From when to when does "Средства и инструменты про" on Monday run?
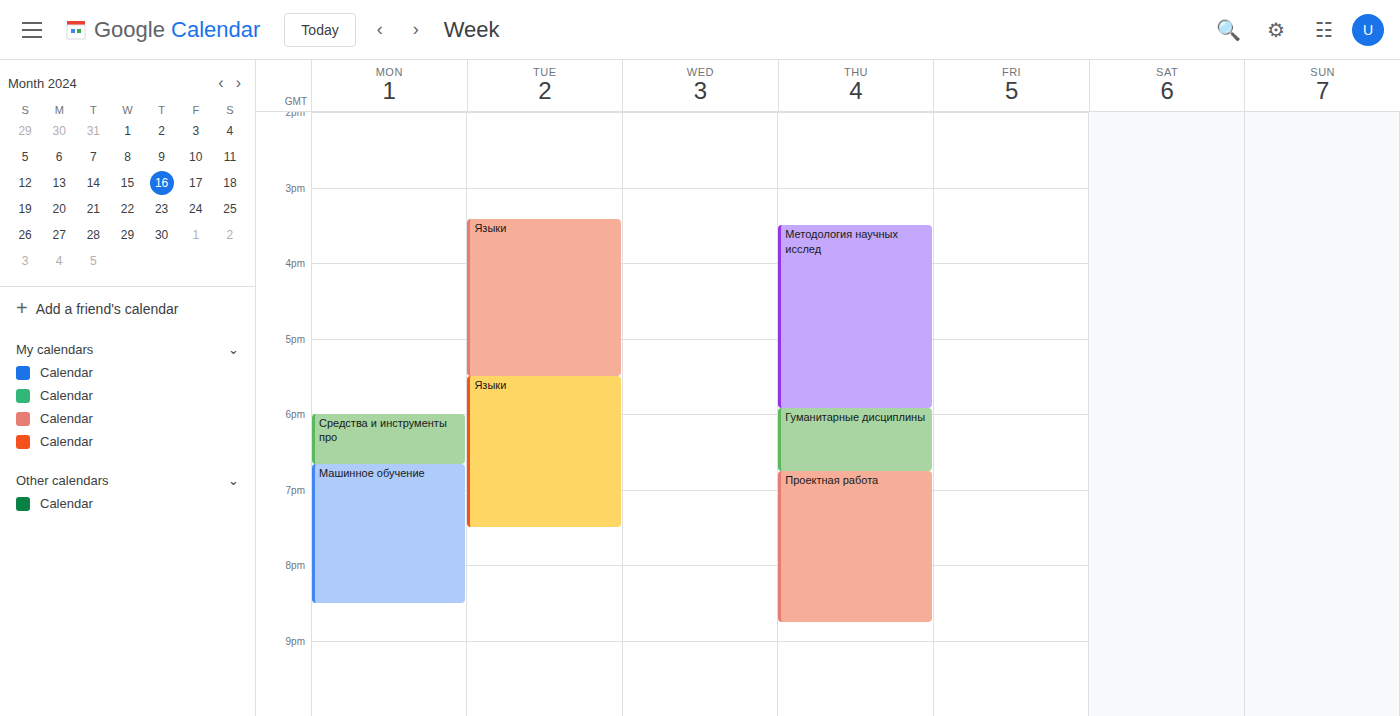
6:00 PM to 6:40 PM